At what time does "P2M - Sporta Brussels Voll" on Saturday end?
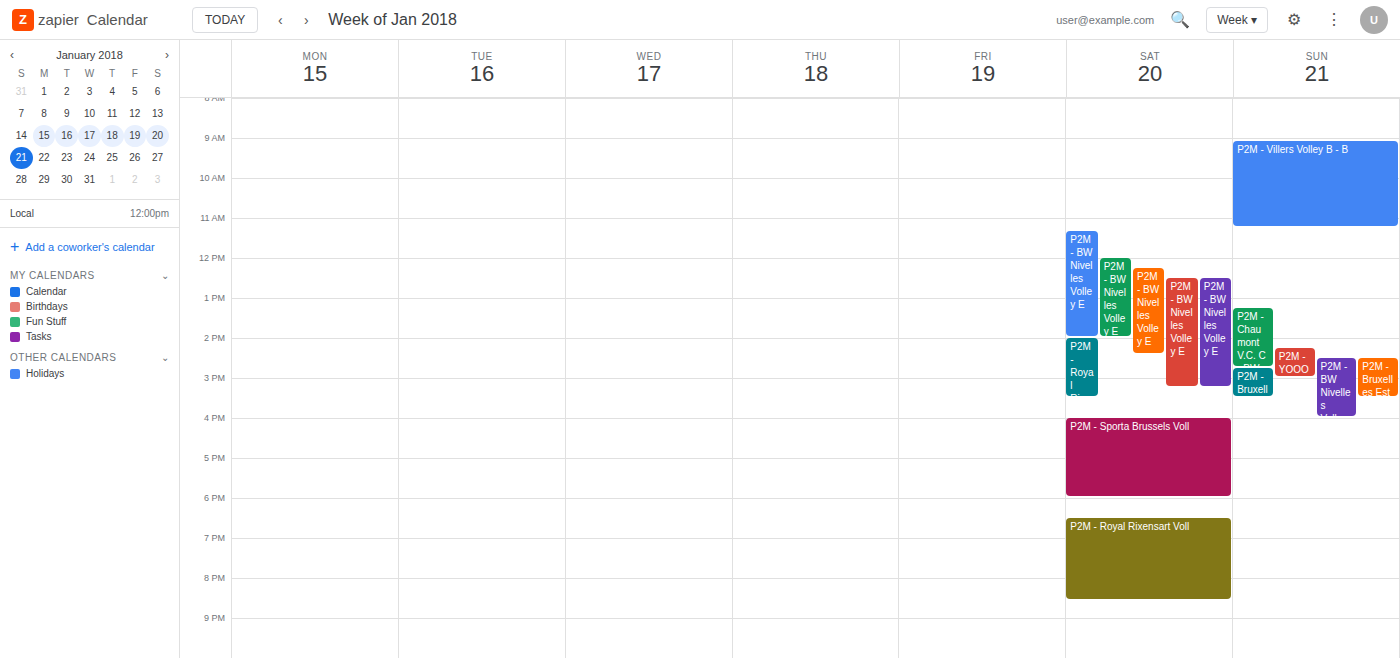
18:00